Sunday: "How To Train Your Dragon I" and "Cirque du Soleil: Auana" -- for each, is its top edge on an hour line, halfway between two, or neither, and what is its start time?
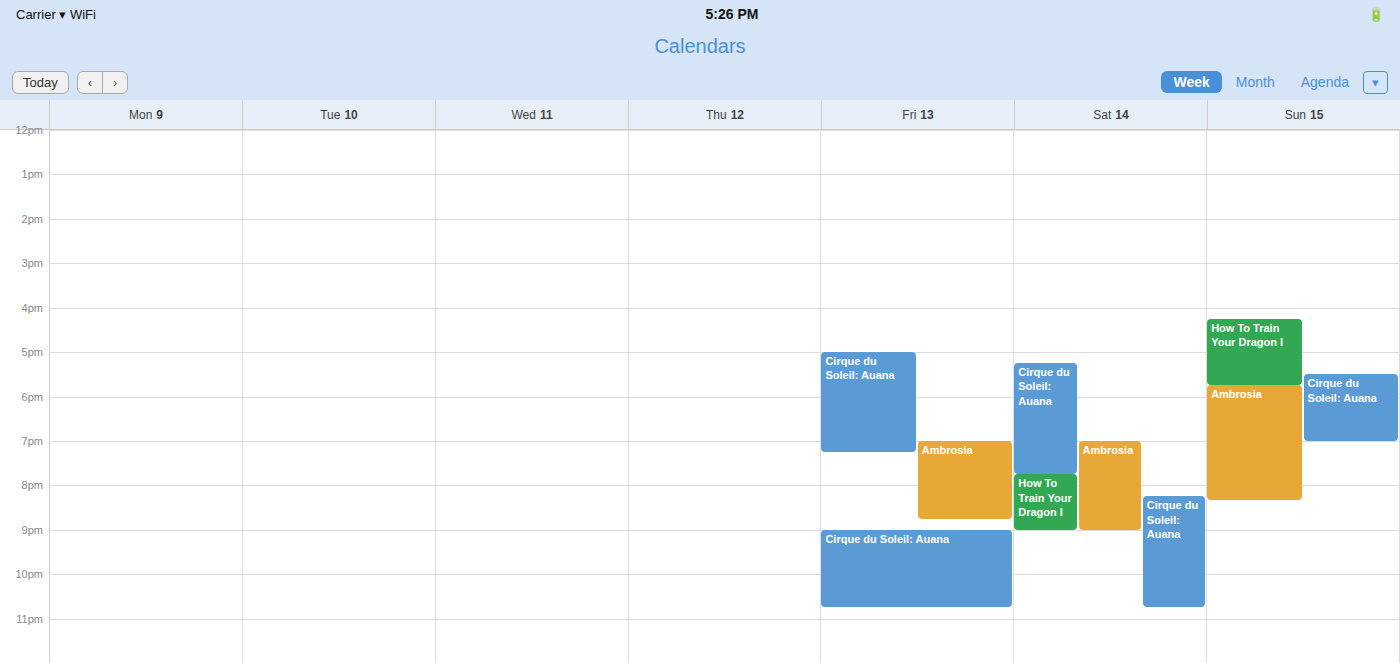
"How To Train Your Dragon I": 4:15 PM, neither: a quarter of the way from the 4 PM line to the 5 PM line. "Cirque du Soleil: Auana": 5:30 PM, halfway between the 5 PM and 6 PM lines.